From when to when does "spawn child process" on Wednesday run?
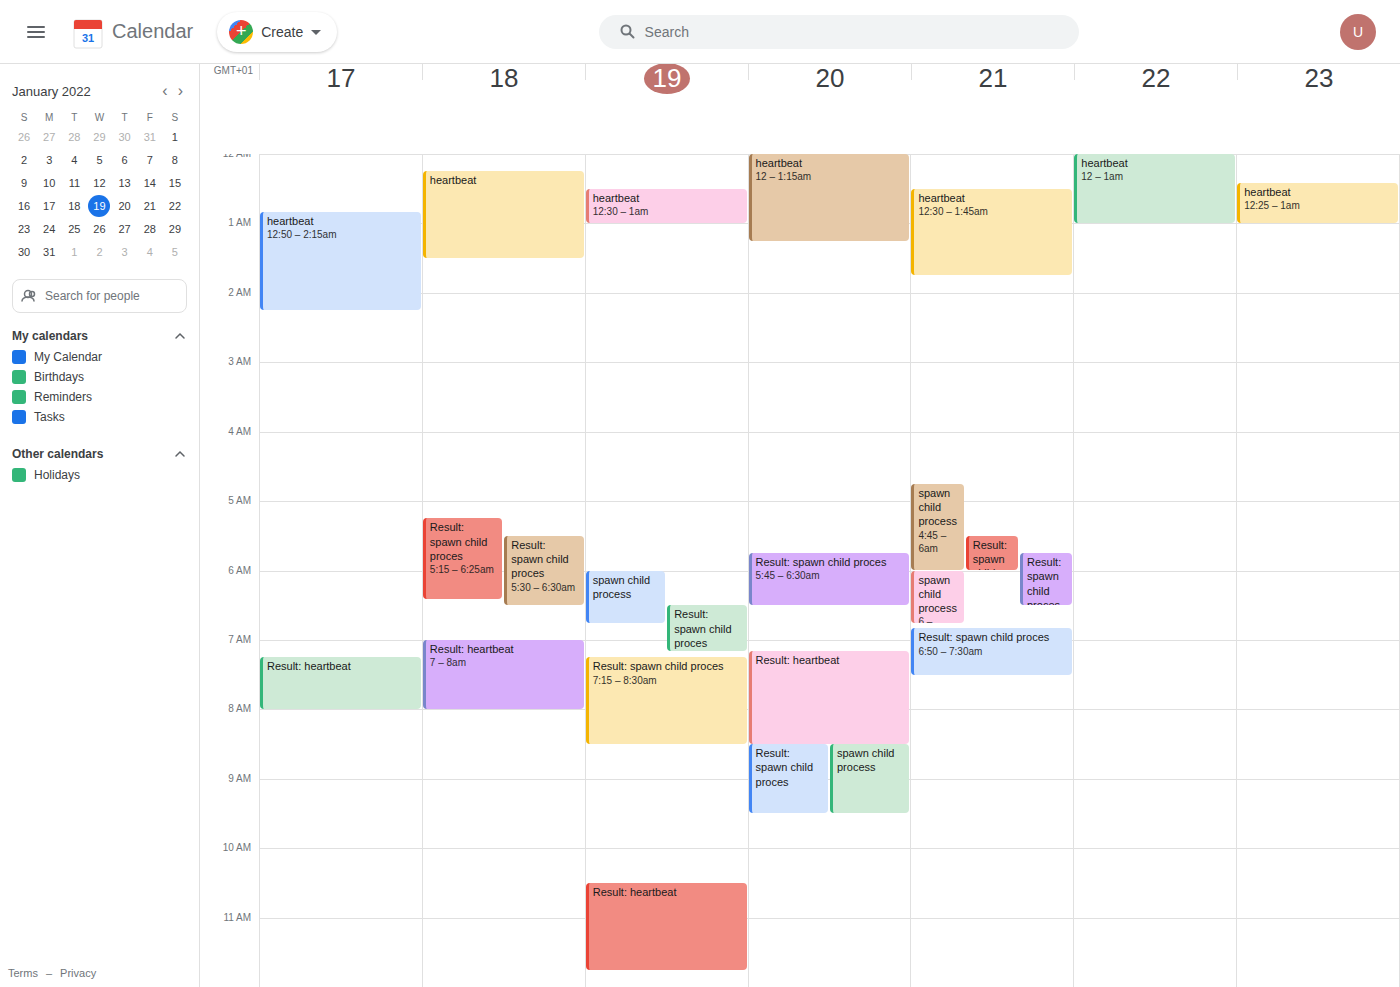
6:00 AM to 6:45 AM